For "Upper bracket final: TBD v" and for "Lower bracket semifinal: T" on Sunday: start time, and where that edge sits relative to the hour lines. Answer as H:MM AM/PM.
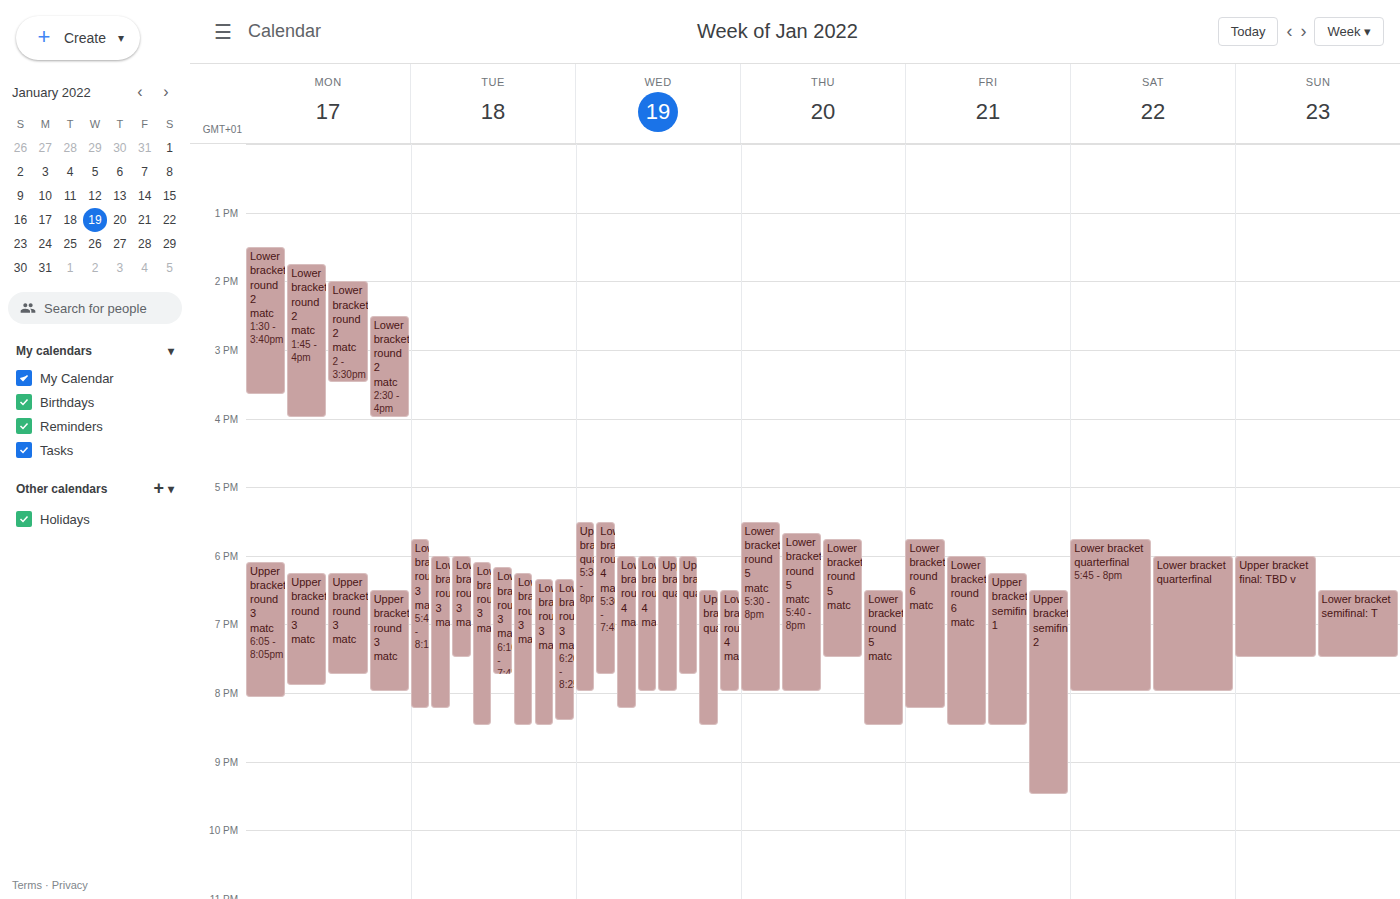
"Upper bracket final: TBD v": 6:00 PM, exactly on the 6 PM line. "Lower bracket semifinal: T": 6:30 PM, halfway between the 6 PM and 7 PM lines.